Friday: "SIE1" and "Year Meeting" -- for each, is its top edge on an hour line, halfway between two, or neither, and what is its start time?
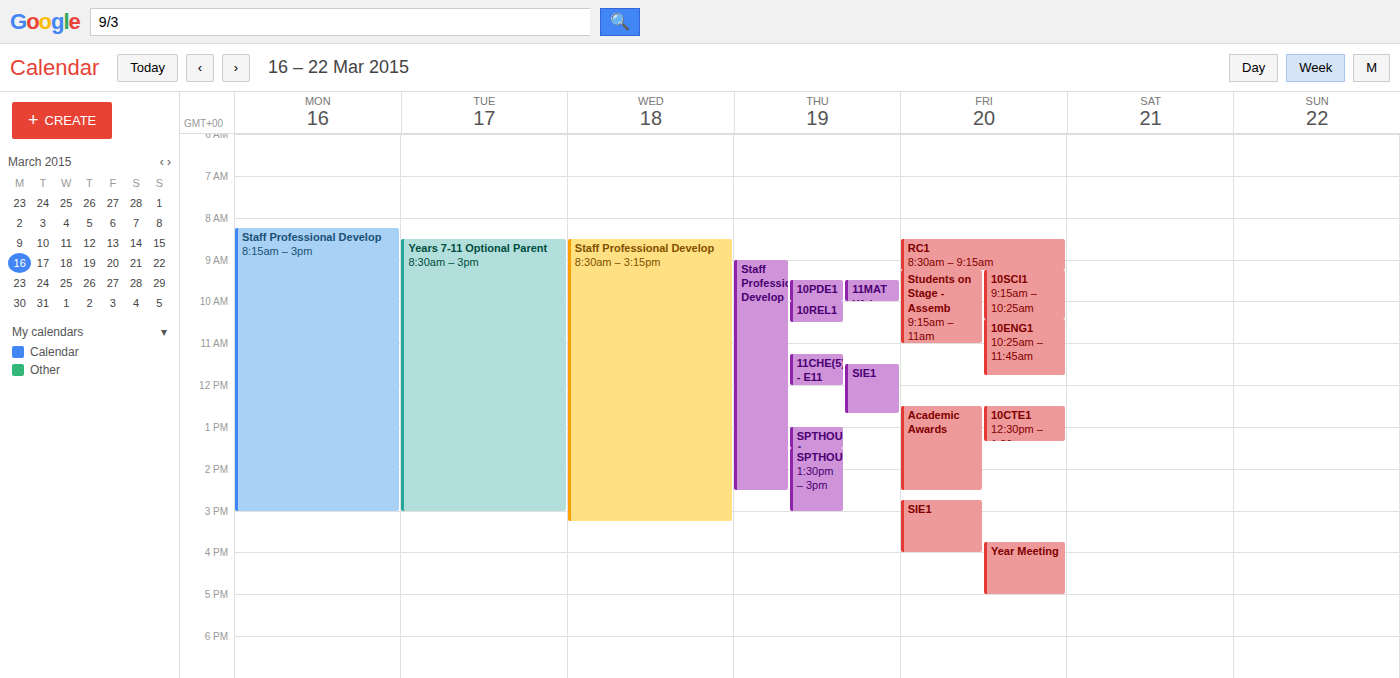
"SIE1": 2:45 PM, neither: three quarters of the way from the 2 PM line to the 3 PM line. "Year Meeting": 3:45 PM, neither: three quarters of the way from the 3 PM line to the 4 PM line.